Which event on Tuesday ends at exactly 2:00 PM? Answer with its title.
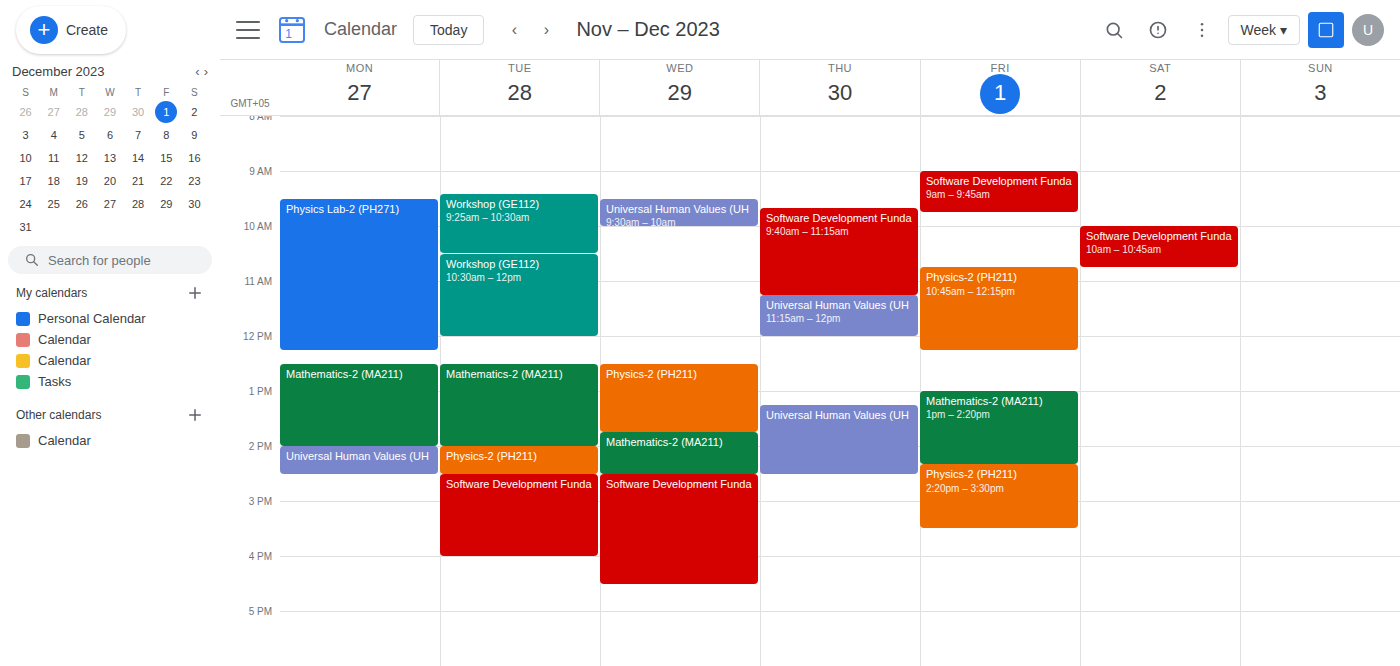
"Mathematics-2 (MA211)"